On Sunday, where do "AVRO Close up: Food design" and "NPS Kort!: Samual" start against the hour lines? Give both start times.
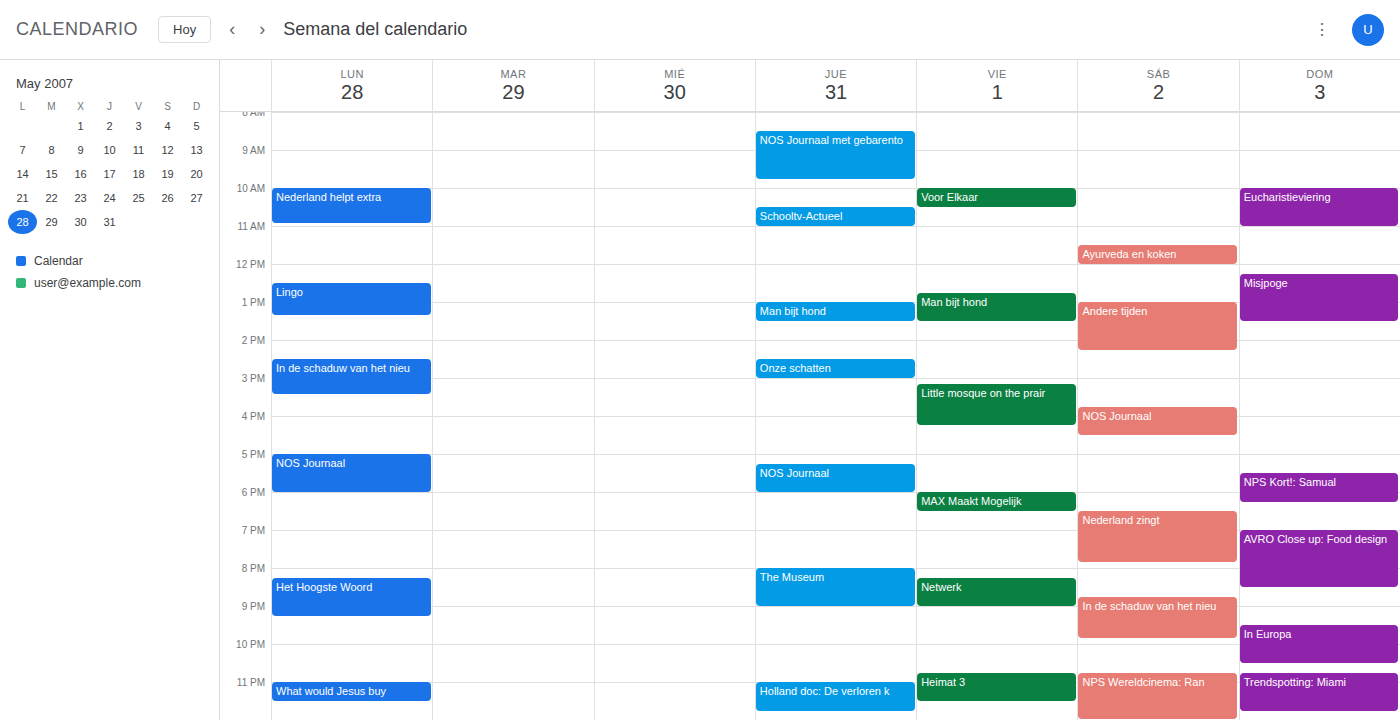
"AVRO Close up: Food design": 7:00 PM, exactly on the 7 PM line. "NPS Kort!: Samual": 5:30 PM, halfway between the 5 PM and 6 PM lines.